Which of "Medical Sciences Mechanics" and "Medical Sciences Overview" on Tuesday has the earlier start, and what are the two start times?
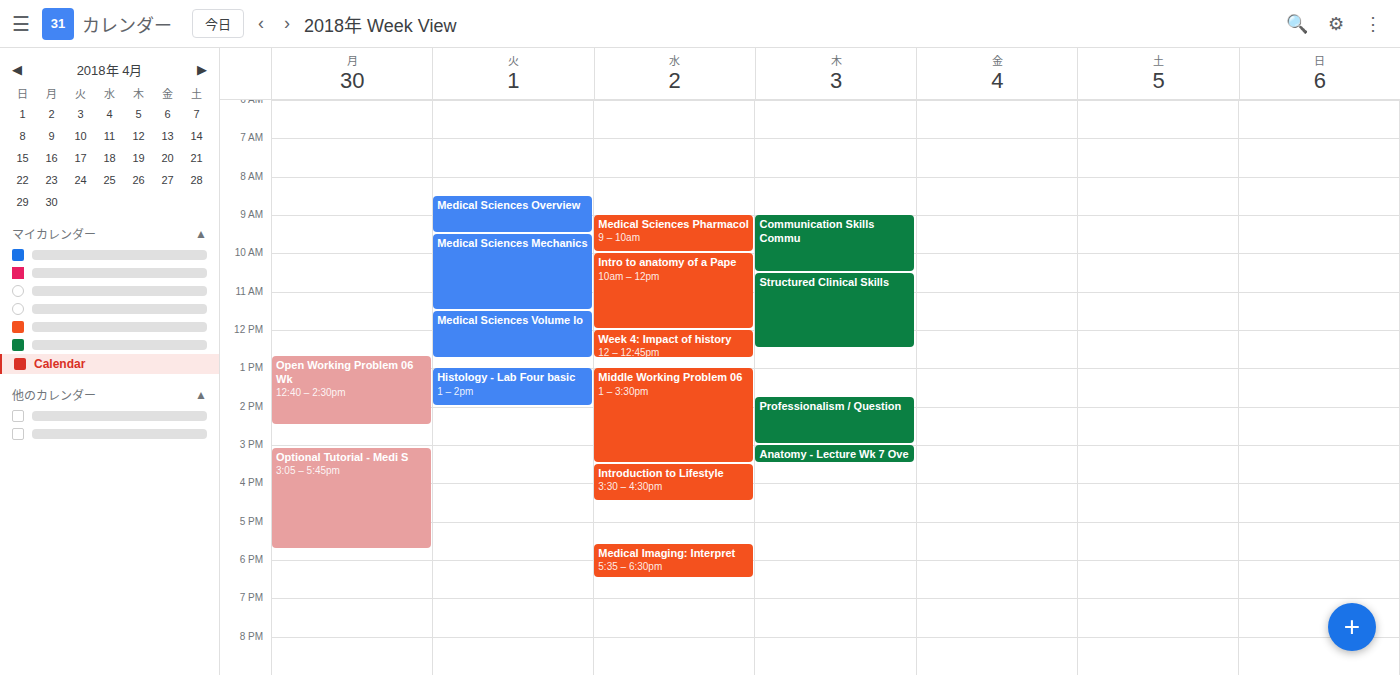
"Medical Sciences Overview" 8:30 AM; "Medical Sciences Mechanics" 9:30 AM.